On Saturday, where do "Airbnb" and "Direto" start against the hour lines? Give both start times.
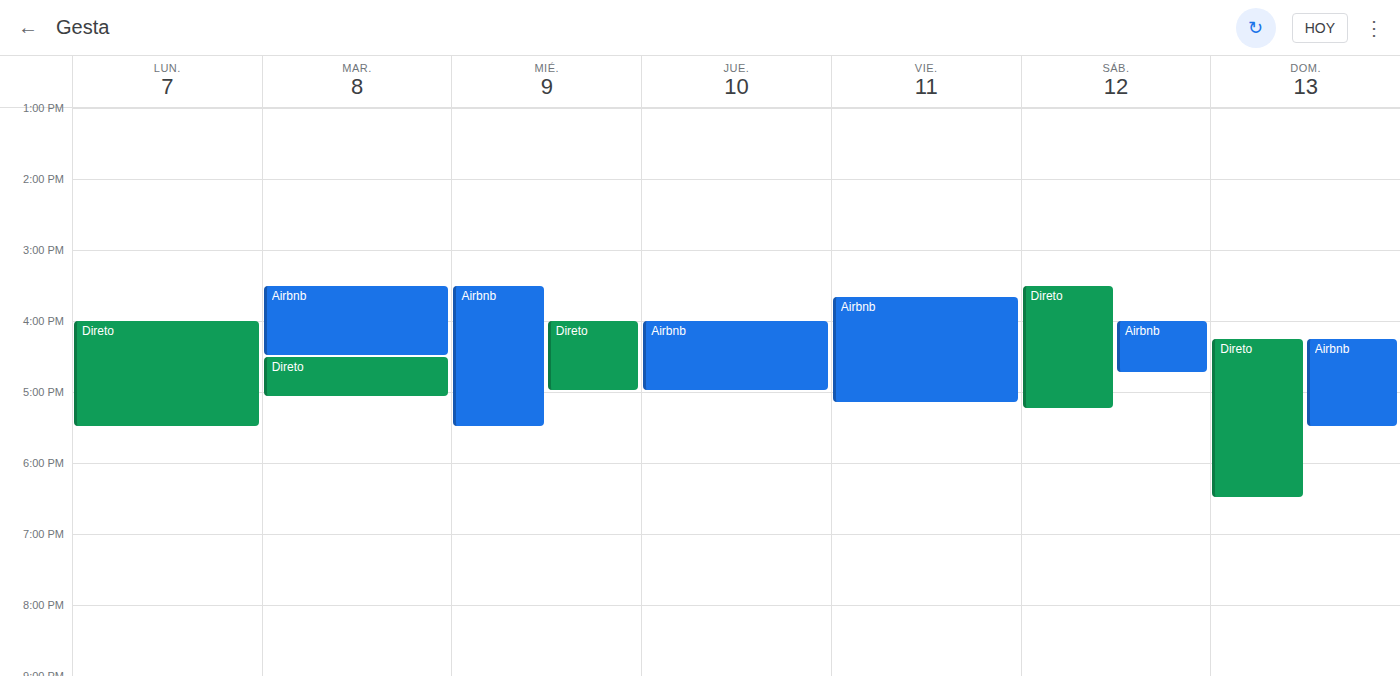
"Airbnb": 4:00 PM, exactly on the 4 PM line. "Direto": 3:30 PM, halfway between the 3 PM and 4 PM lines.